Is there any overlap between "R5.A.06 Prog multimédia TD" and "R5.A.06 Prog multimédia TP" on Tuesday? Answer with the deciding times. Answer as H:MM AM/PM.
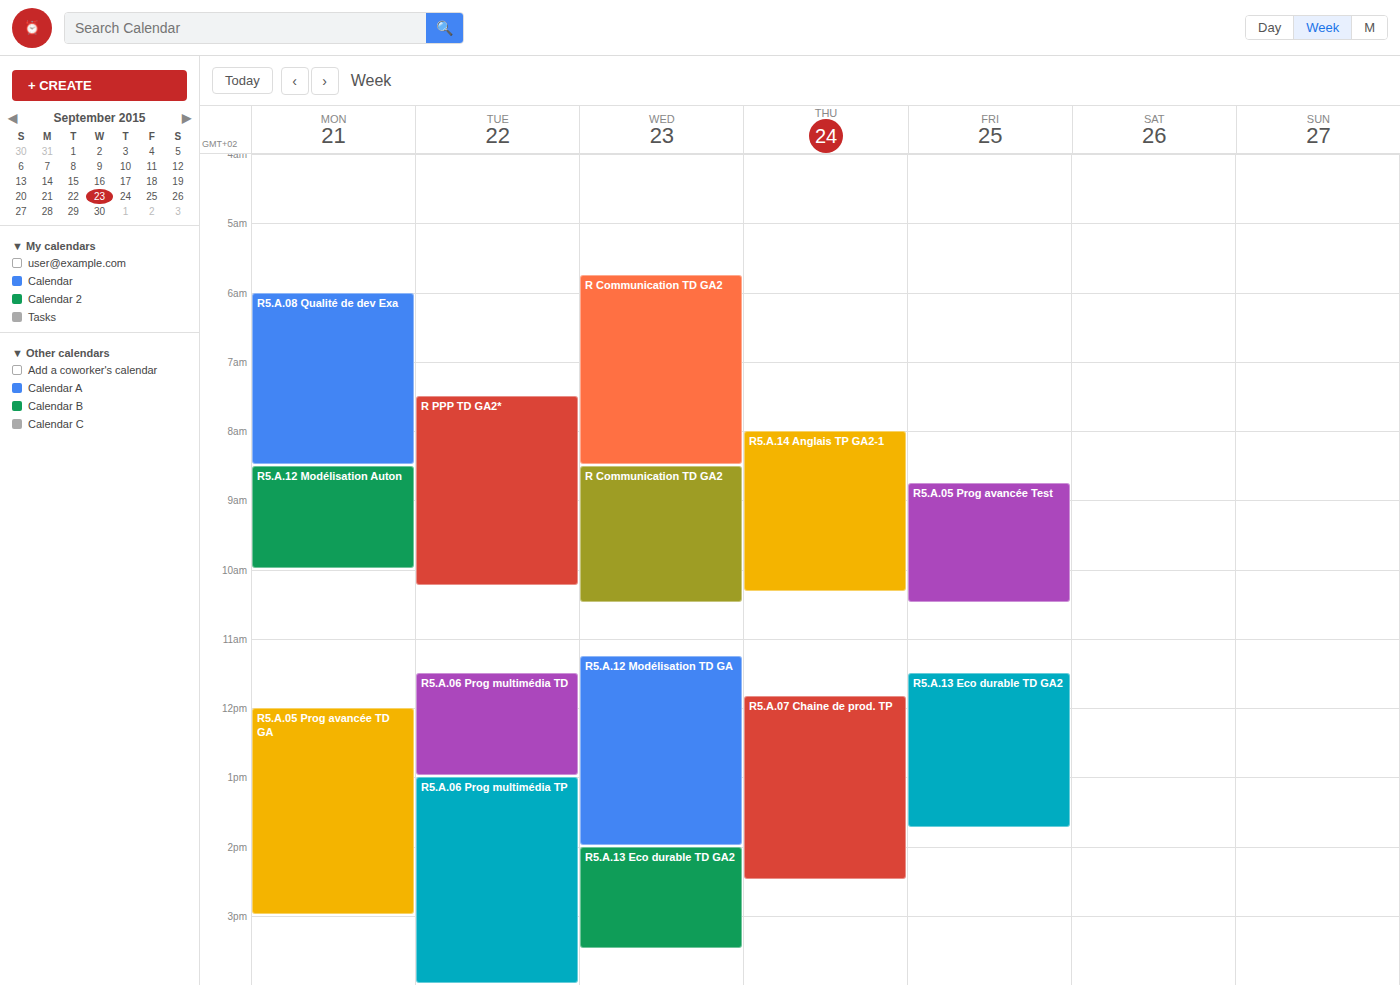
"R5.A.06 Prog multimédia TD" ends at 1:00 PM, exactly when "R5.A.06 Prog multimédia TP" starts -- they touch but do not overlap.